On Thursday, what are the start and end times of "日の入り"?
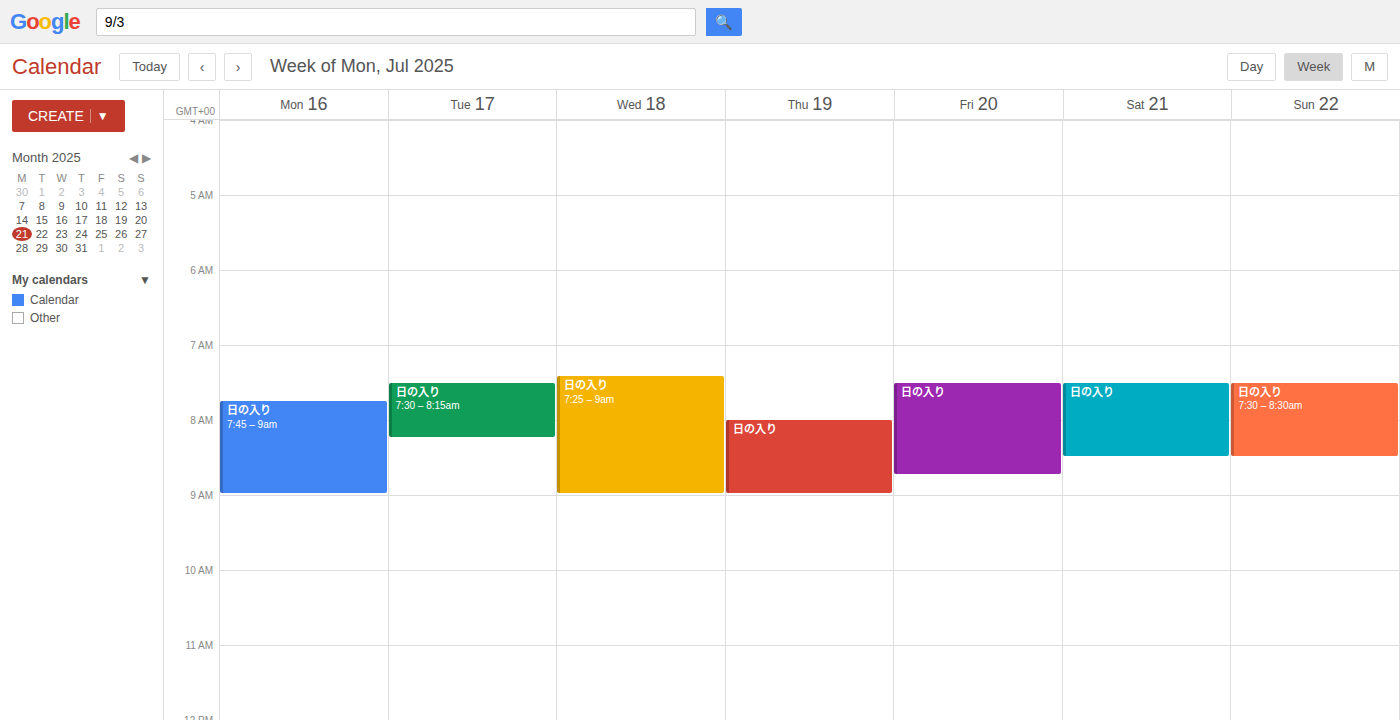
08:00 to 09:00